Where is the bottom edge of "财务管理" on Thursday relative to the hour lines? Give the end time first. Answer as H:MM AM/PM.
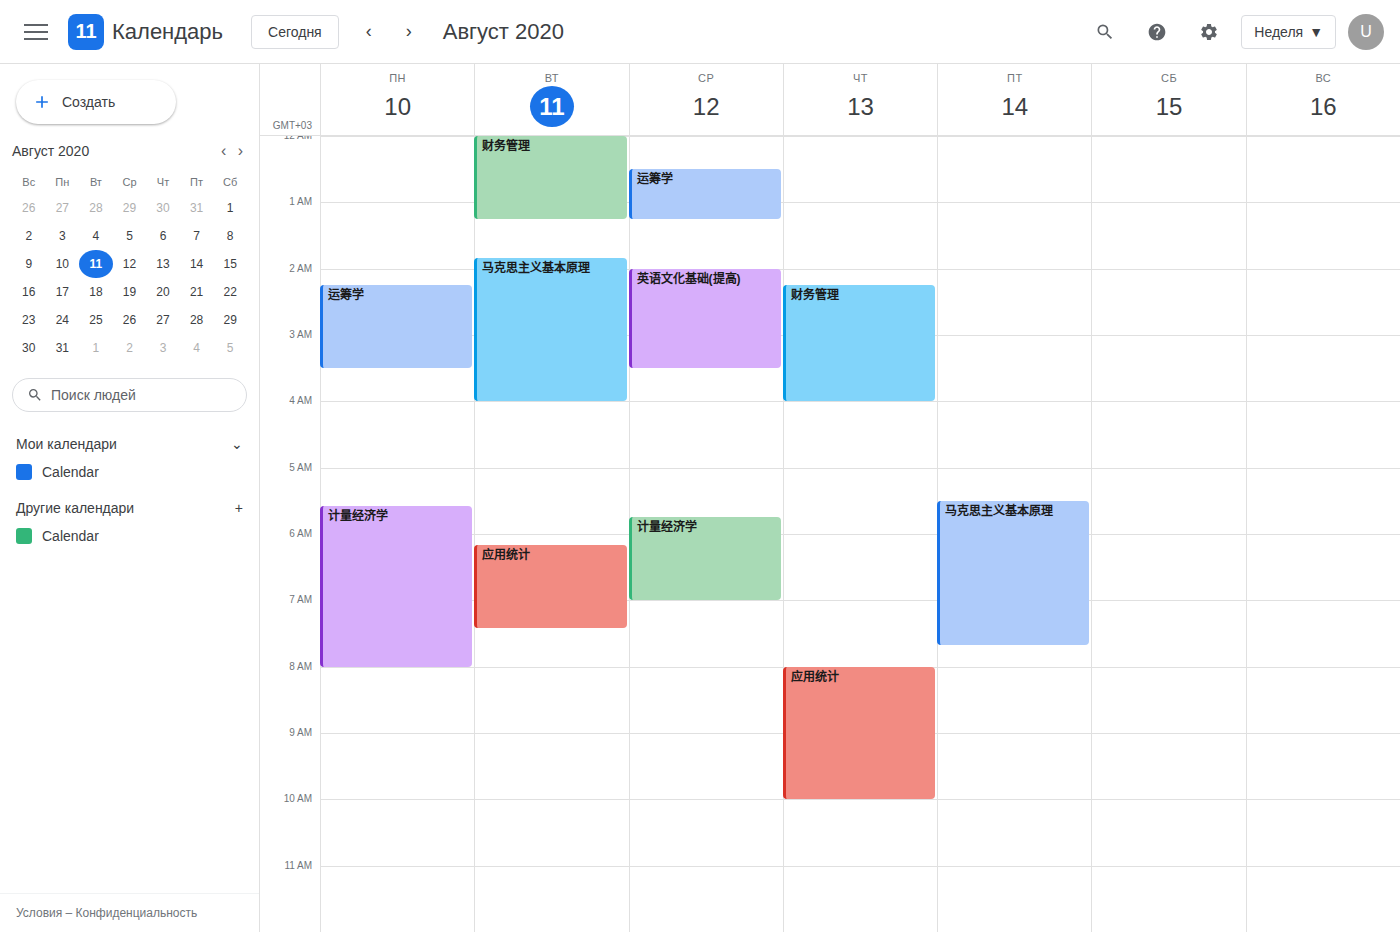
4:00 AM -- exactly on the 4 AM line.